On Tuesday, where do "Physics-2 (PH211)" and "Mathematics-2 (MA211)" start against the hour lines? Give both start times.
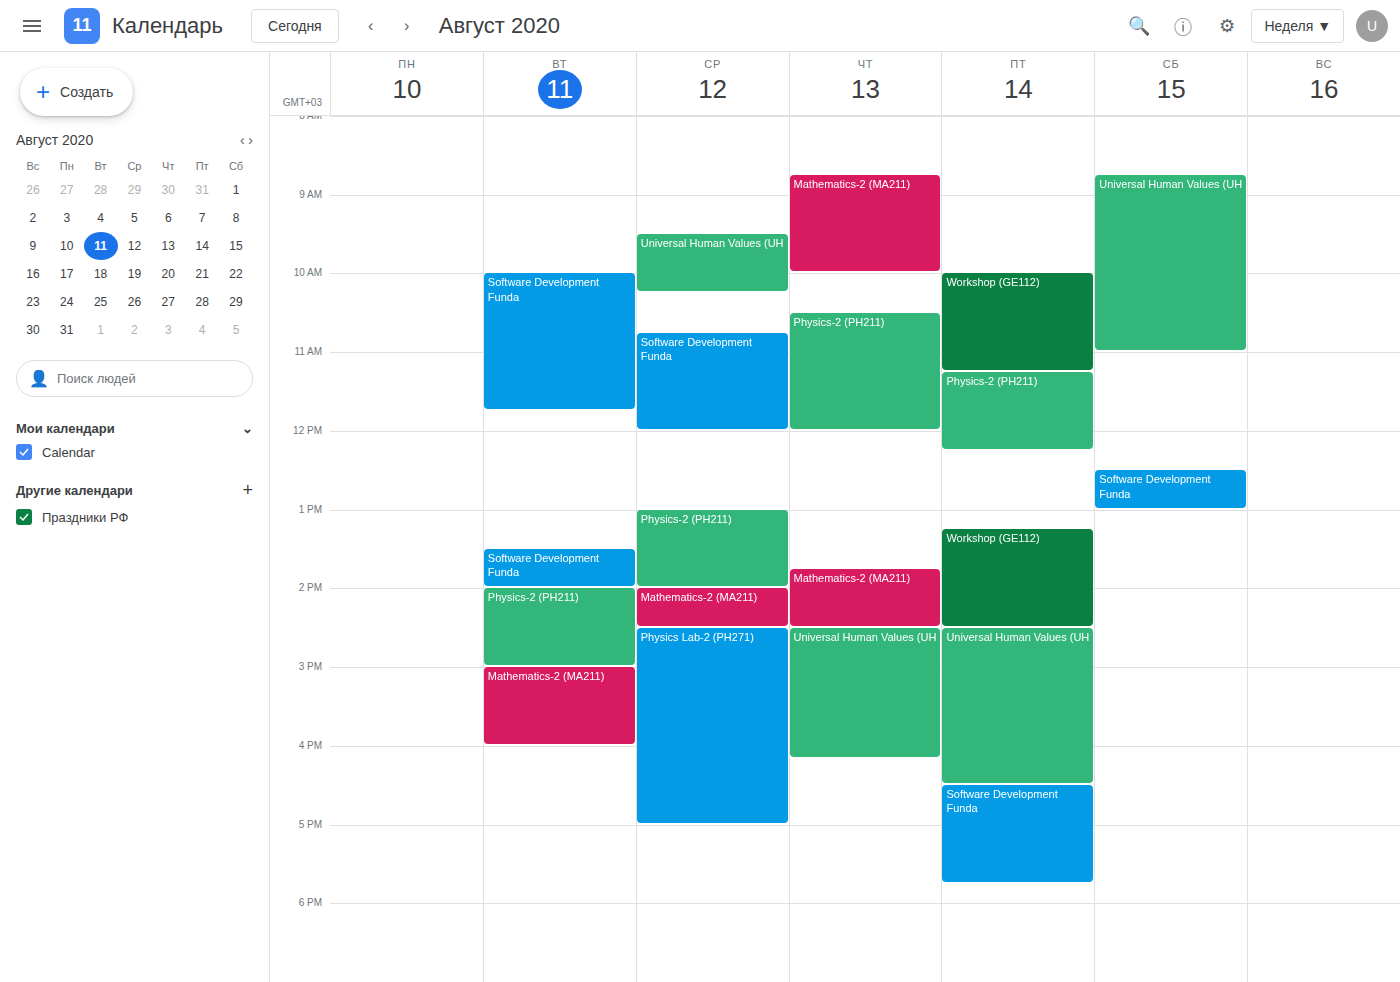
"Physics-2 (PH211)": 2:00 PM, exactly on the 2 PM line. "Mathematics-2 (MA211)": 3:00 PM, exactly on the 3 PM line.